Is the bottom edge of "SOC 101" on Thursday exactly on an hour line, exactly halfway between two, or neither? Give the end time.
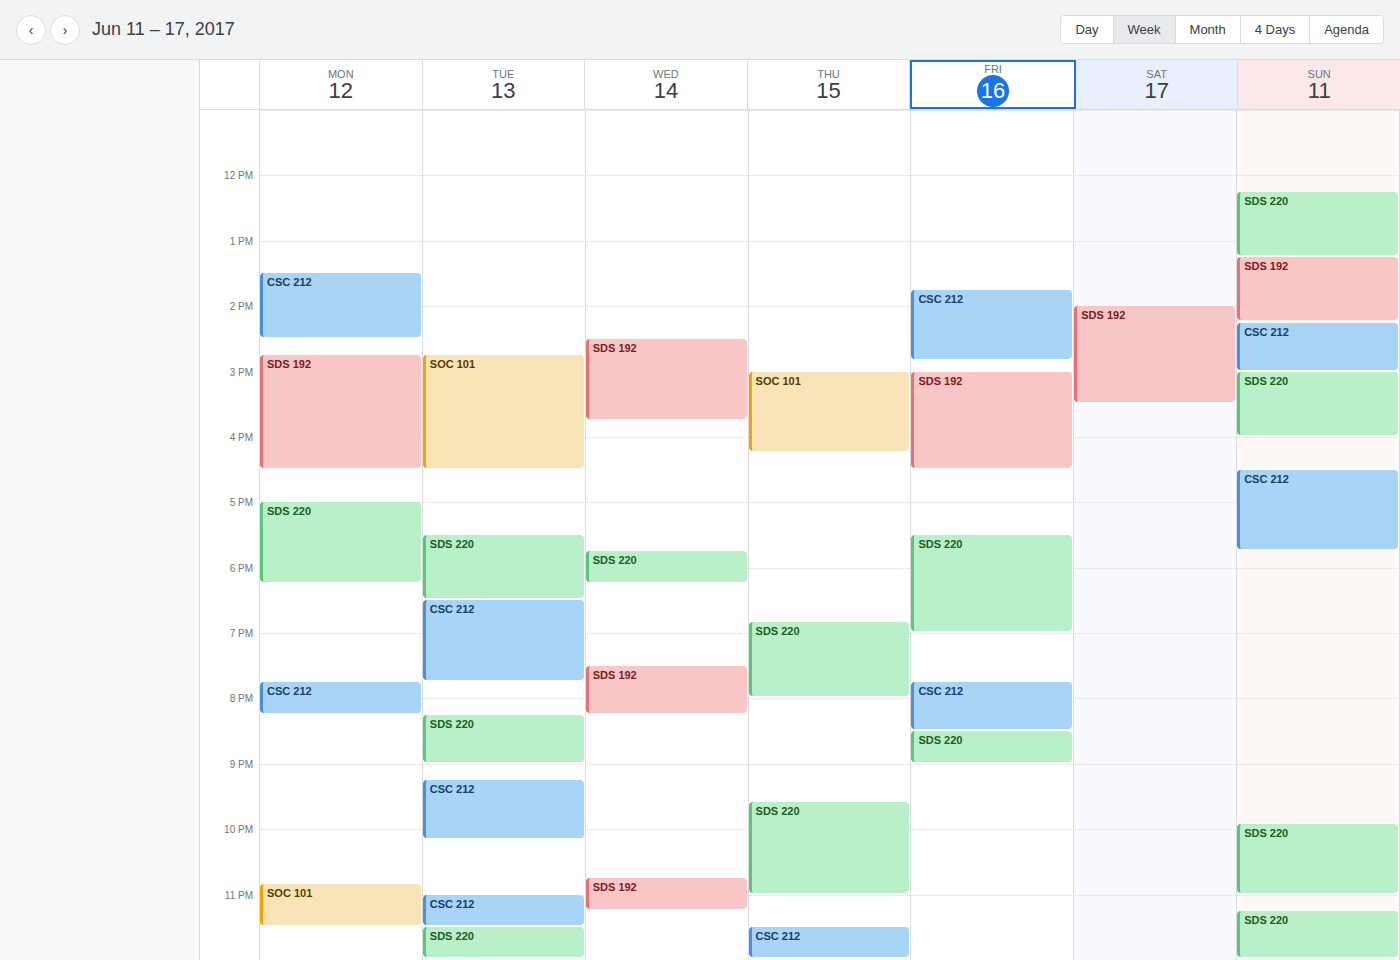
4:15 PM -- neither: a quarter of the way from the 4 PM line to the 5 PM line.